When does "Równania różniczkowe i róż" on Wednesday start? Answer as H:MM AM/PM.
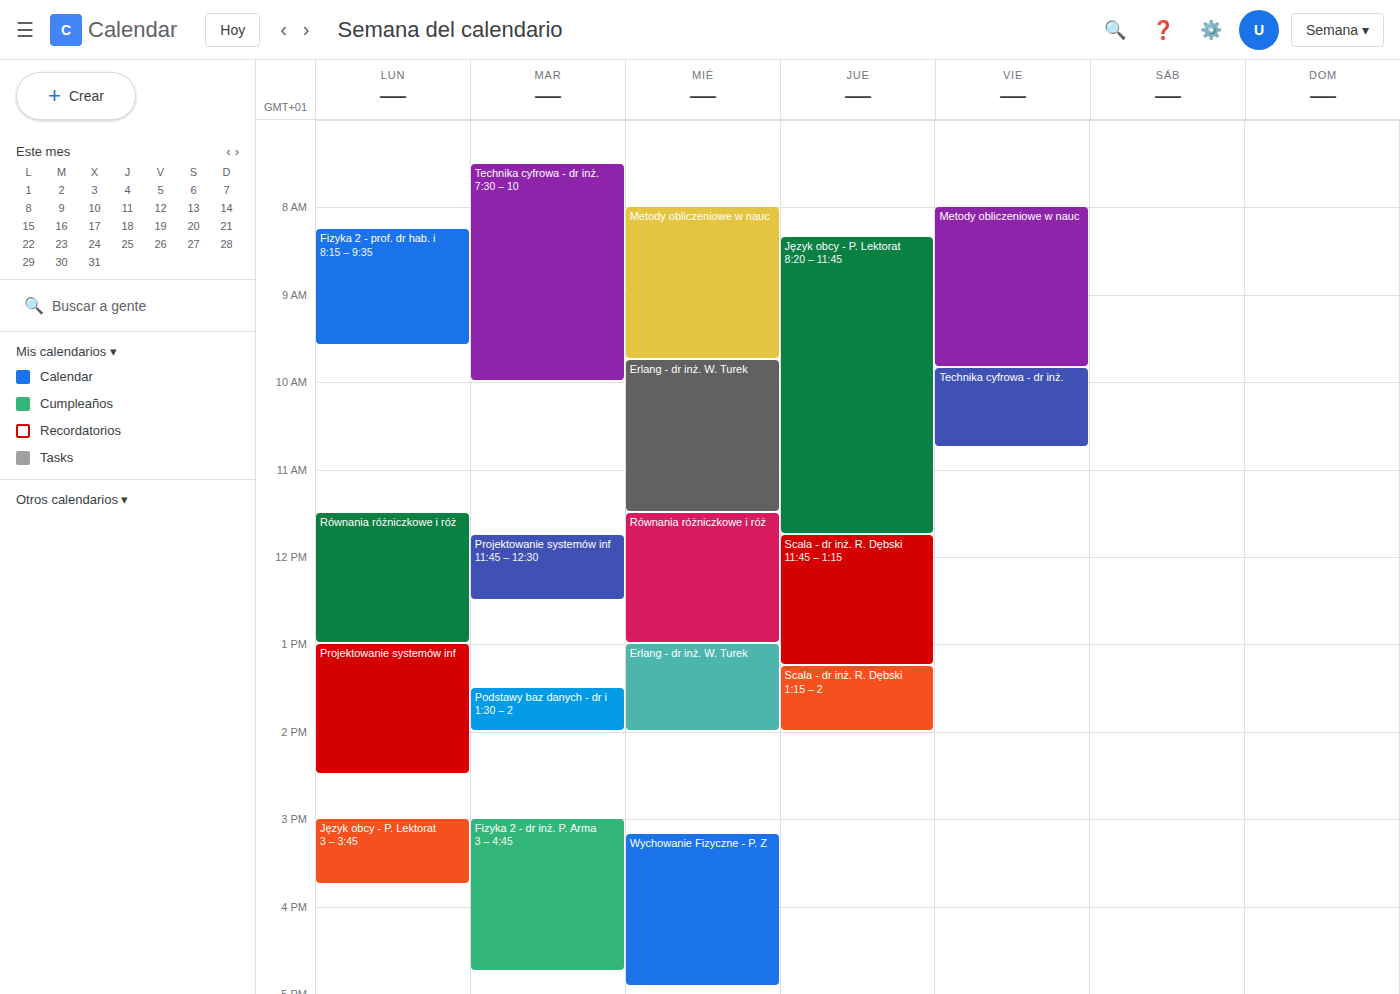
11:30 AM